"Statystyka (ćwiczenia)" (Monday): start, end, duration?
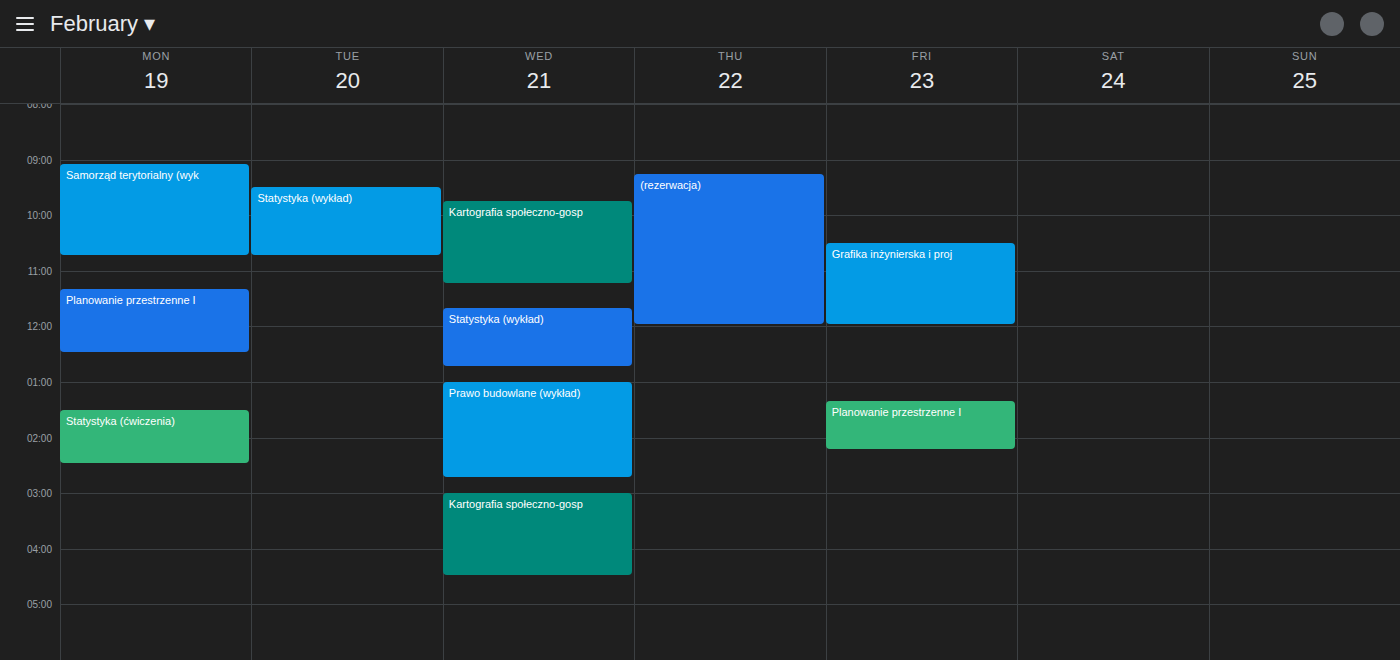
13:30 to 14:30, 1 hour